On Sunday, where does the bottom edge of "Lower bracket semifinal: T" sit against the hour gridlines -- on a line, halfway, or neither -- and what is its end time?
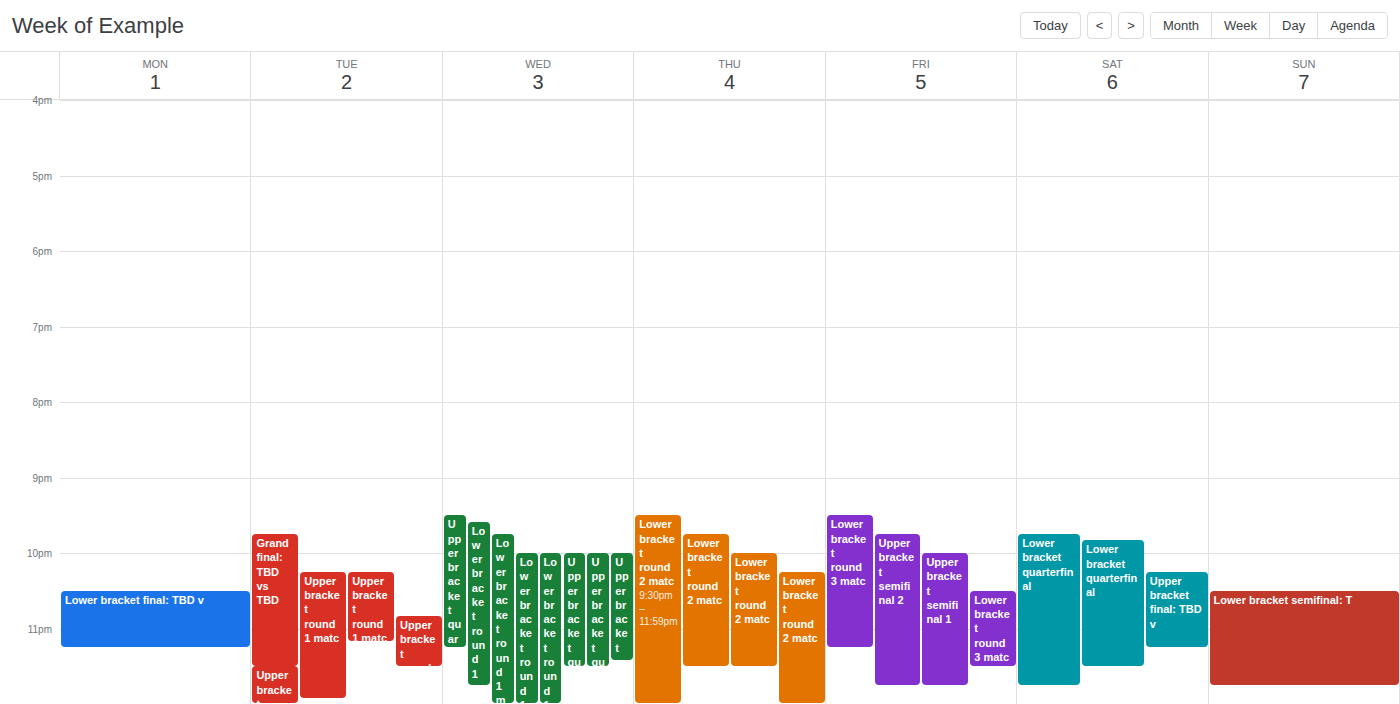
11:45 PM -- neither: three quarters of the way from the 11 PM line to the 12 AM line.